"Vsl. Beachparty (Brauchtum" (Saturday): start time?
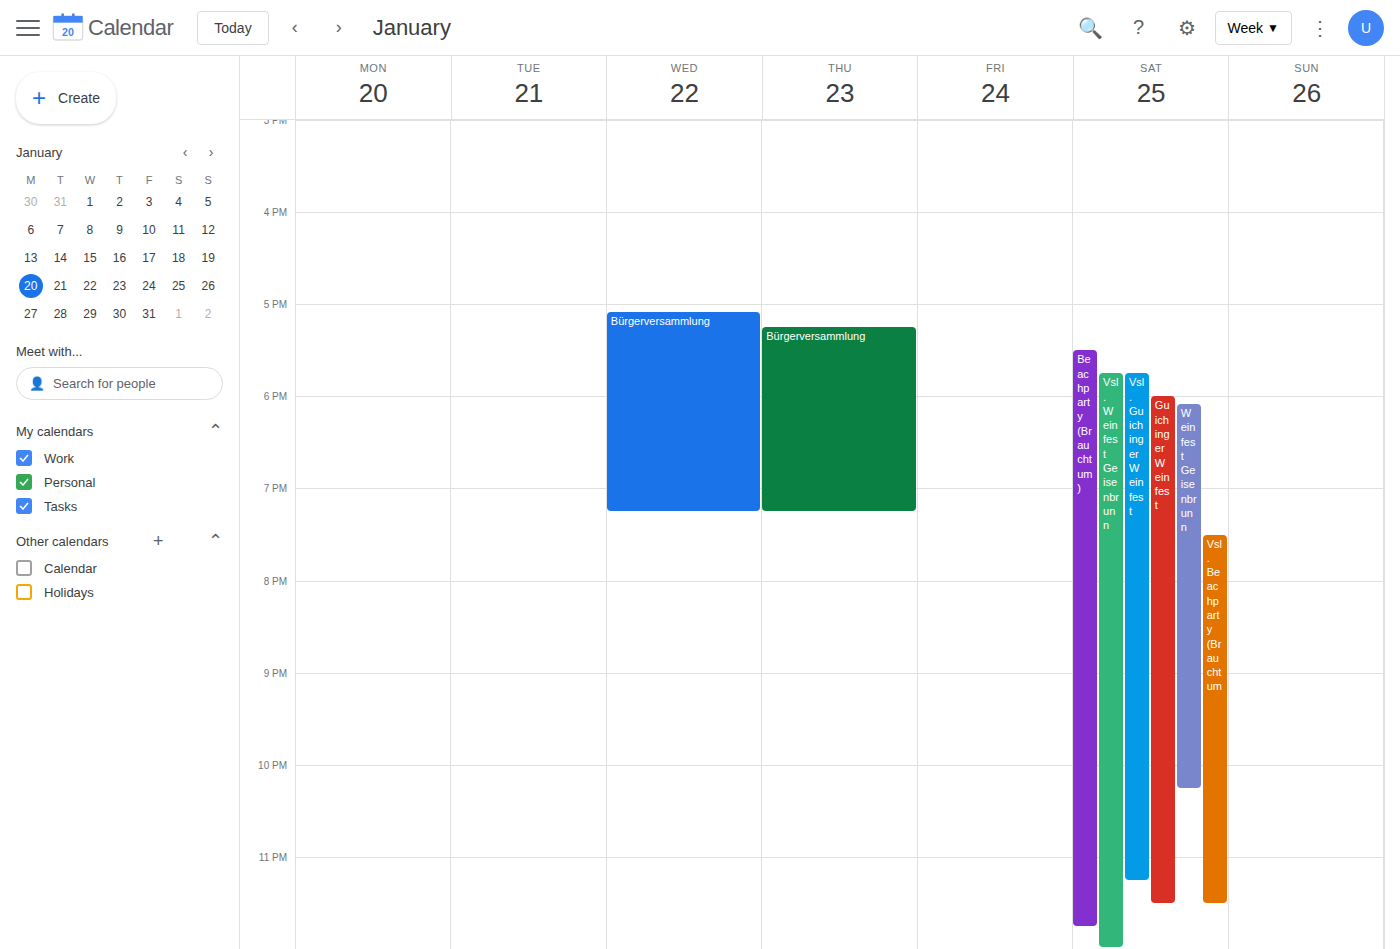
19:30